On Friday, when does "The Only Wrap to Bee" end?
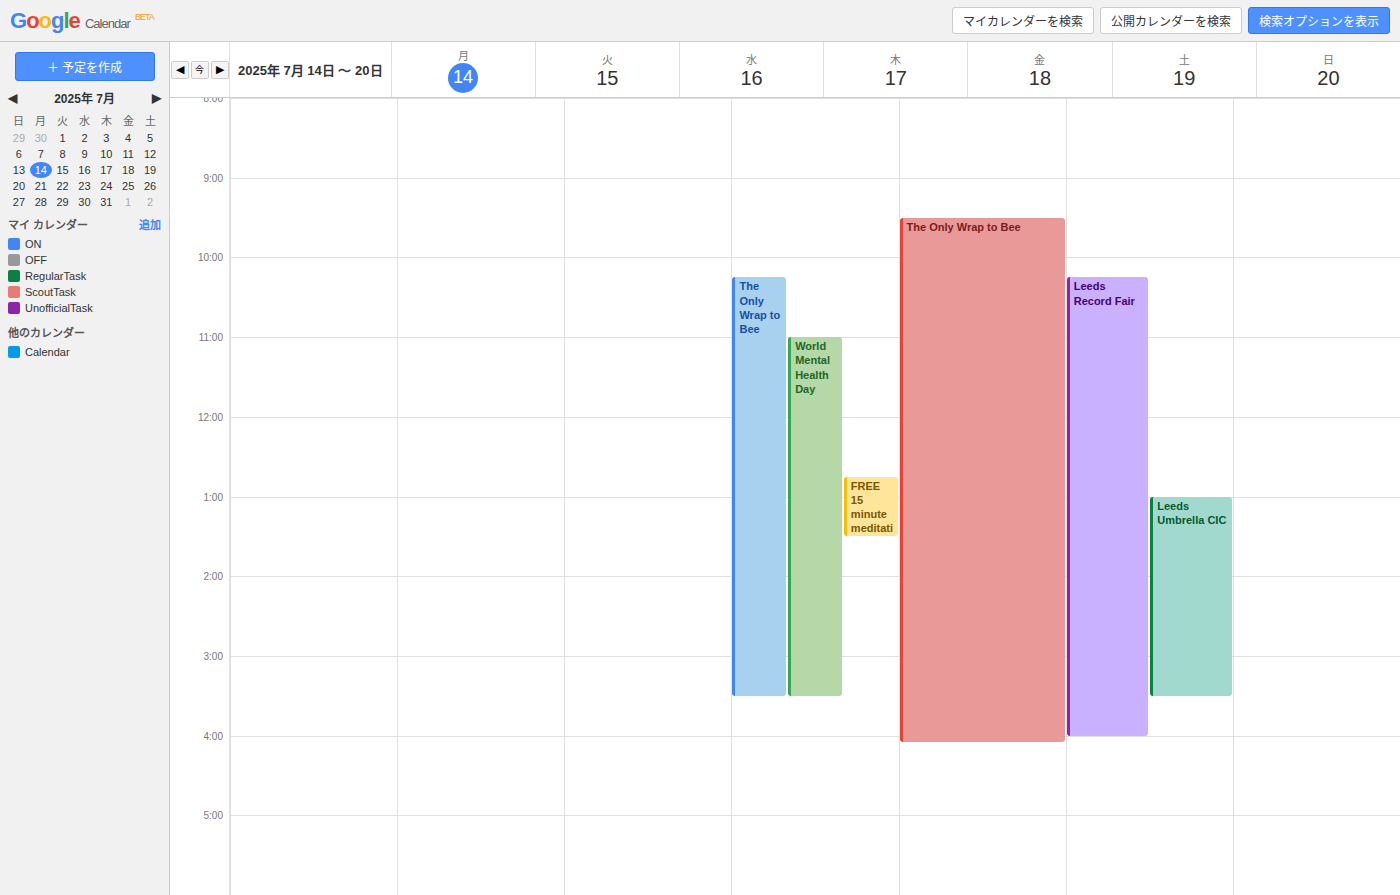
16:05